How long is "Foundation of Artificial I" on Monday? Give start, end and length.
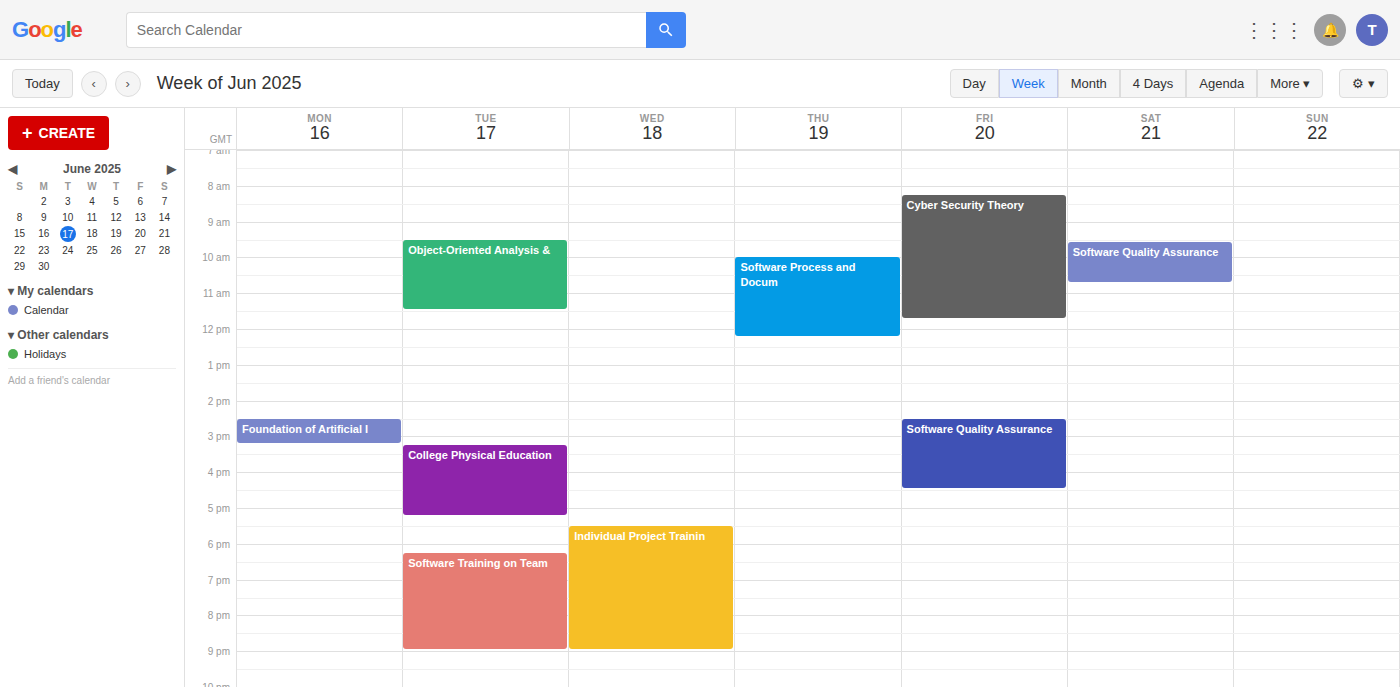
2:30 PM to 3:15 PM, 45 minutes